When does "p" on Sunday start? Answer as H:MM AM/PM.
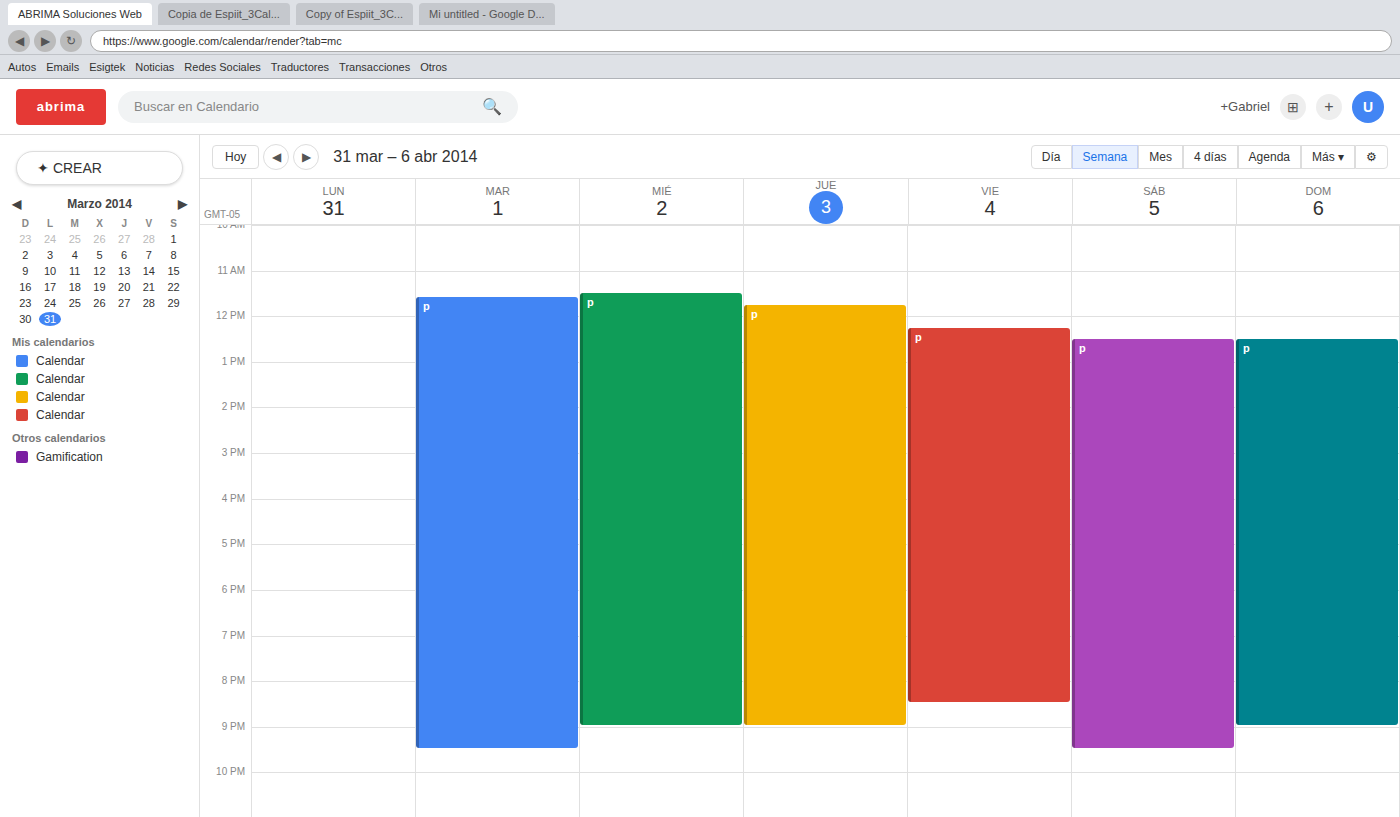
12:30 PM